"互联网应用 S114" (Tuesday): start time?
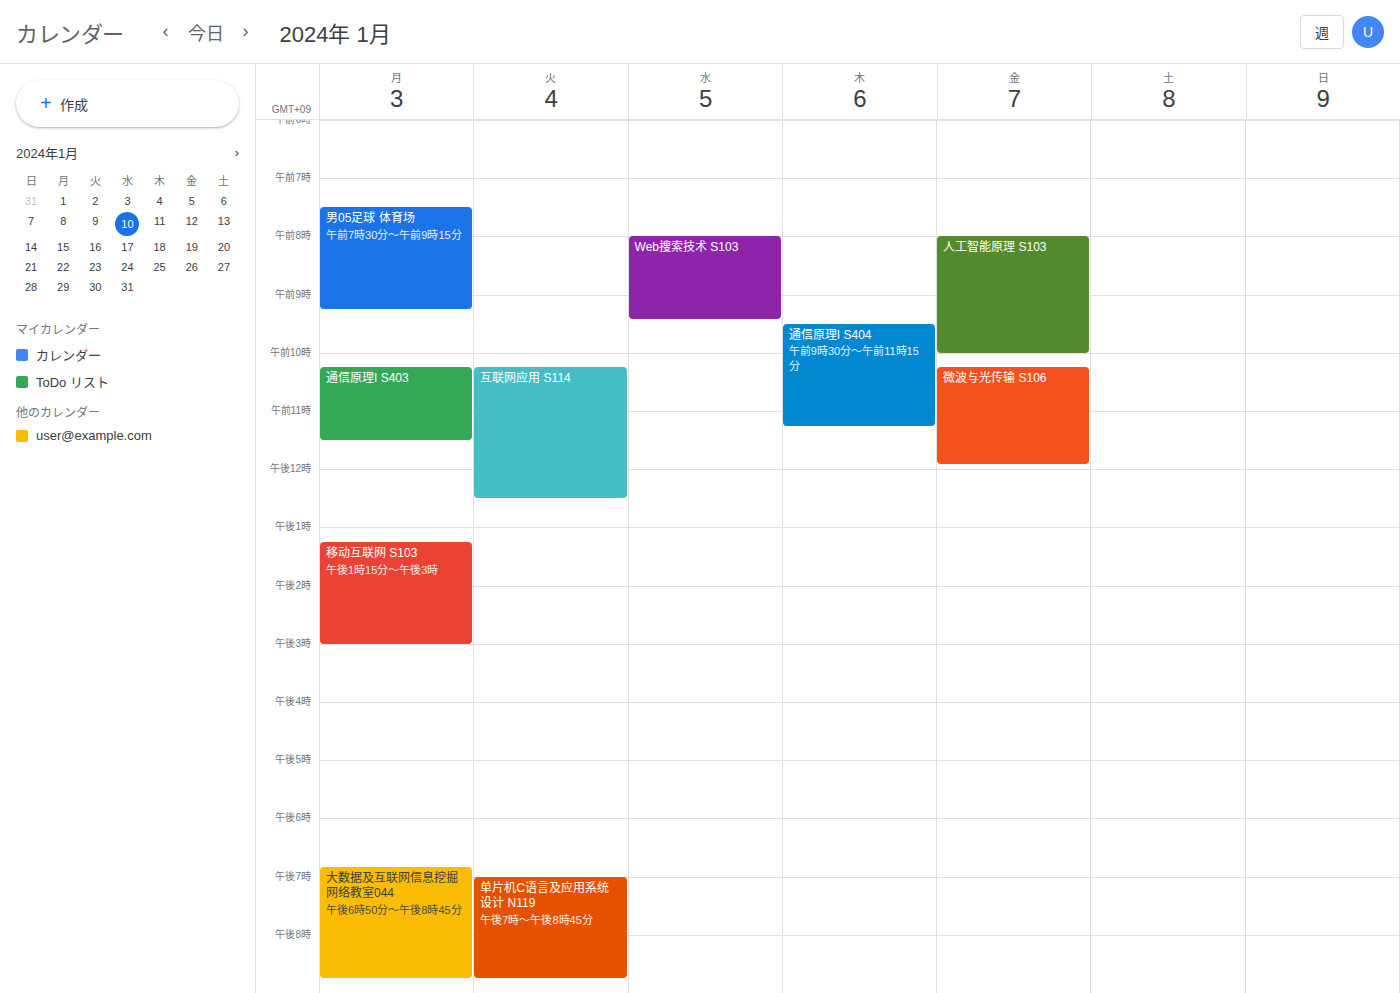
10:15 AM